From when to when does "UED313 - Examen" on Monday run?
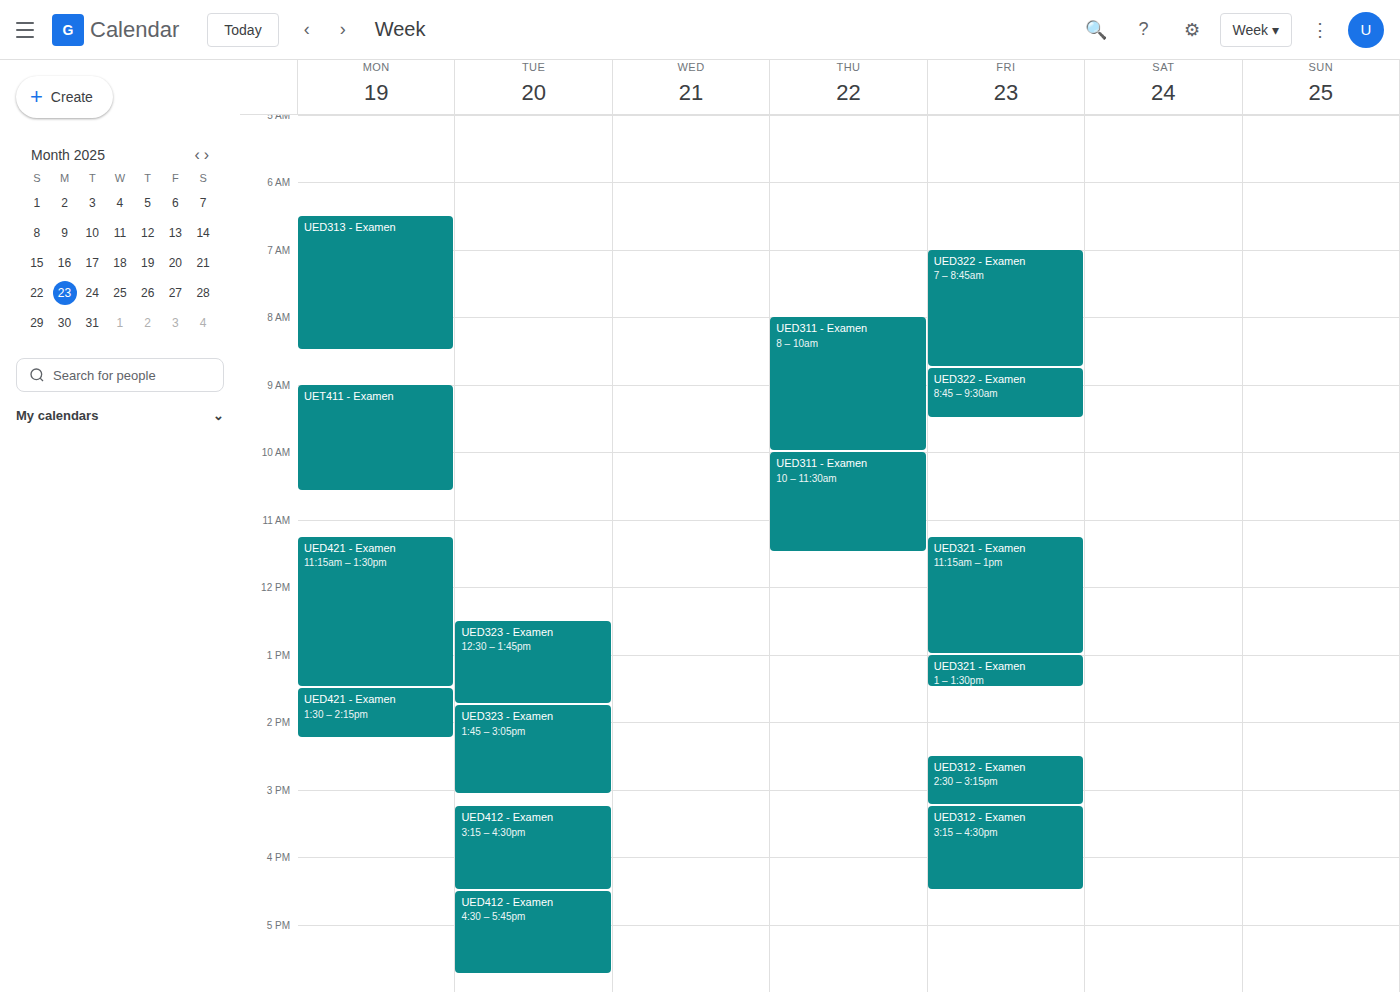
6:30 AM to 8:30 AM